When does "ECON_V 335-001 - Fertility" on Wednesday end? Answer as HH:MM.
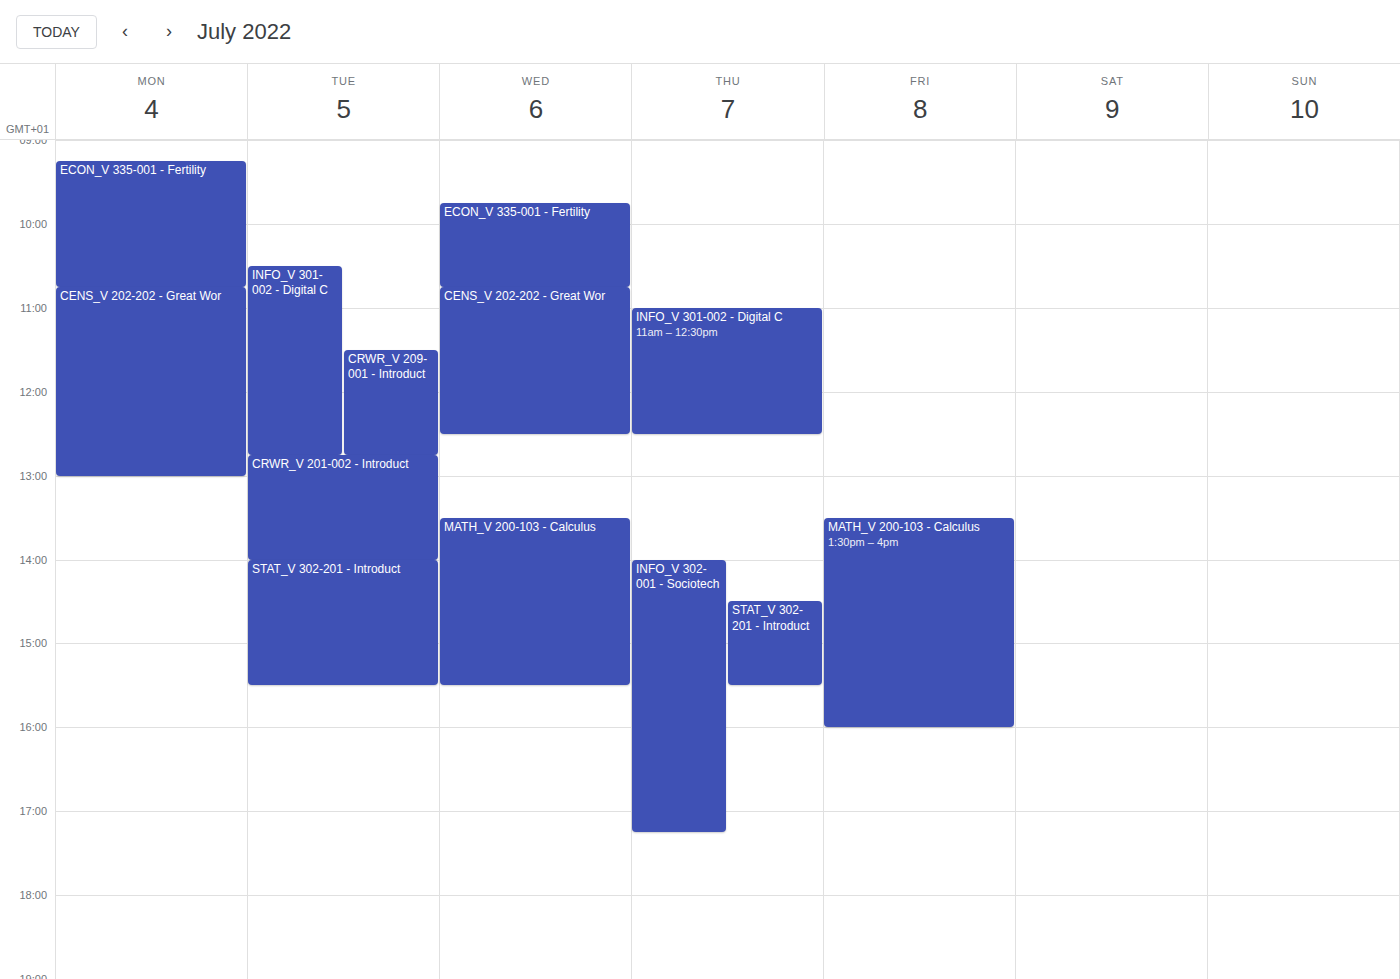
10:45